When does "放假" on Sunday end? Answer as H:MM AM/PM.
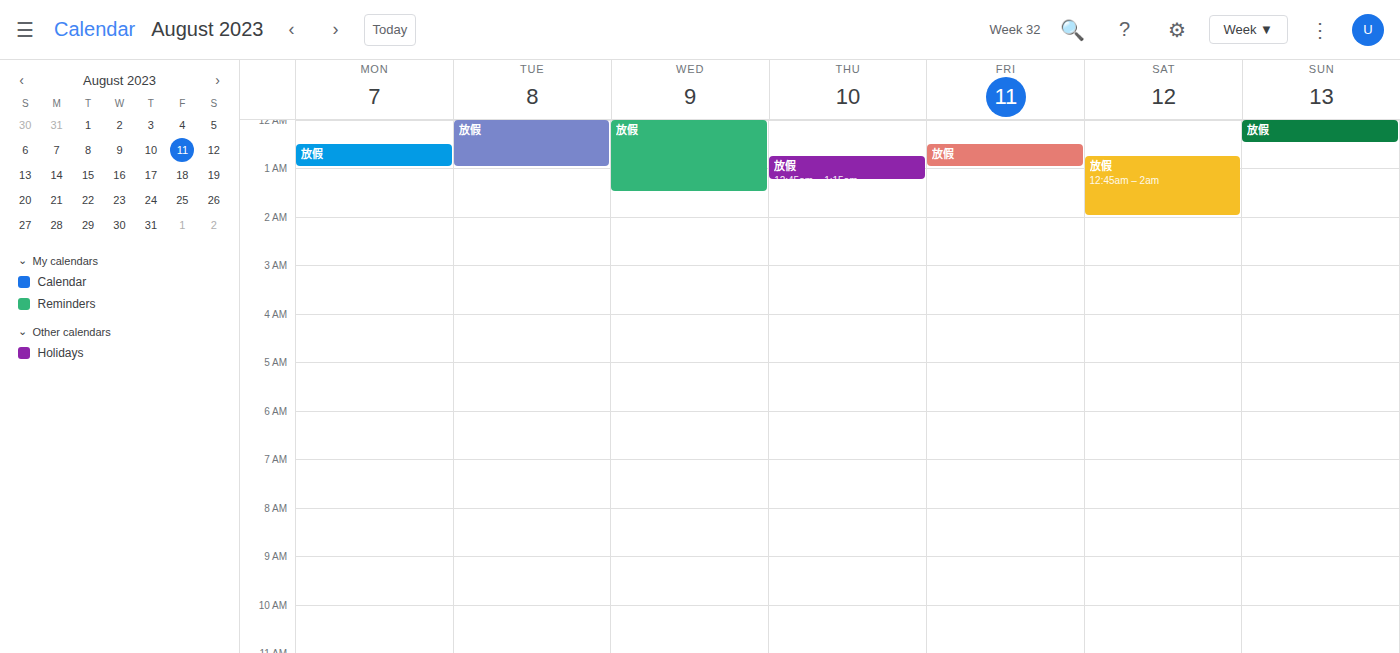
12:30 AM